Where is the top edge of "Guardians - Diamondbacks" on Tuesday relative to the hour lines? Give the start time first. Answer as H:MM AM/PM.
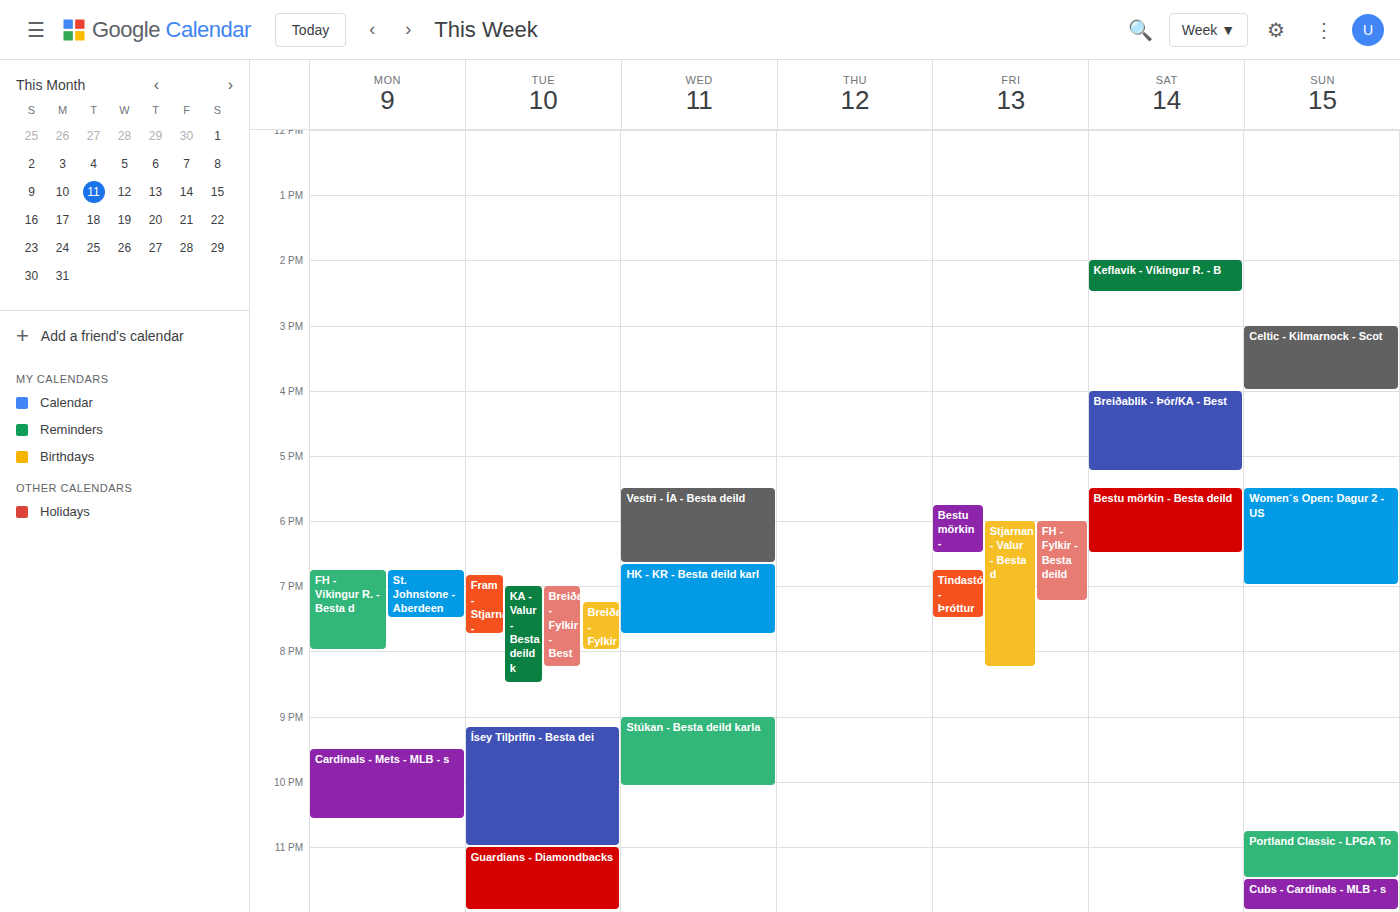
11:00 PM -- exactly on the 11 PM line.